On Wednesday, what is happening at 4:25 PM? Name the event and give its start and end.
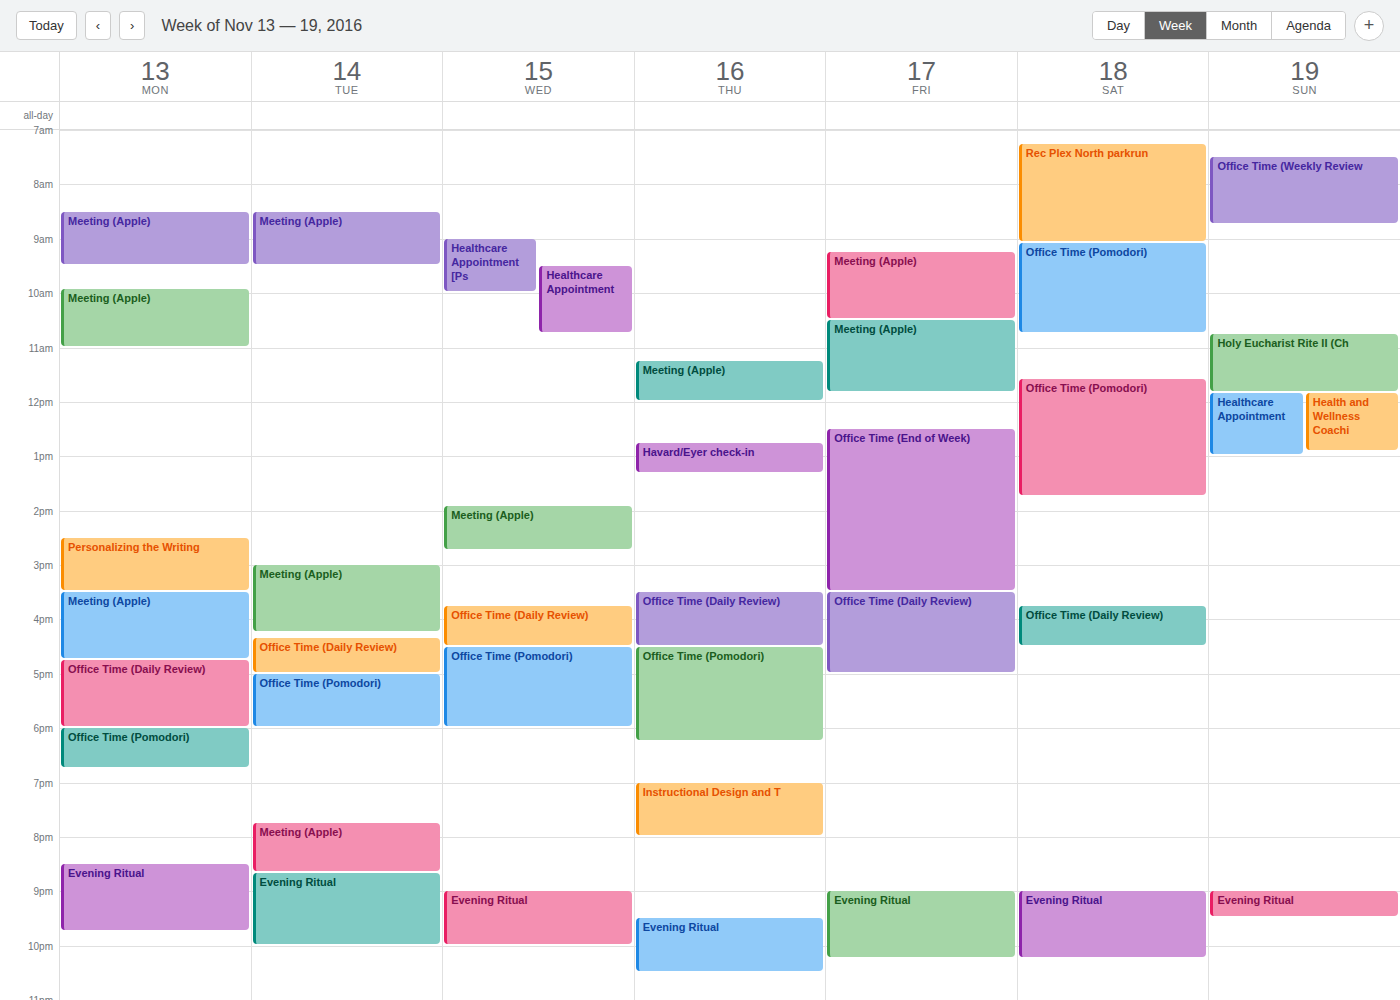
"Office Time (Daily Review)", 3:45 PM to 4:30 PM